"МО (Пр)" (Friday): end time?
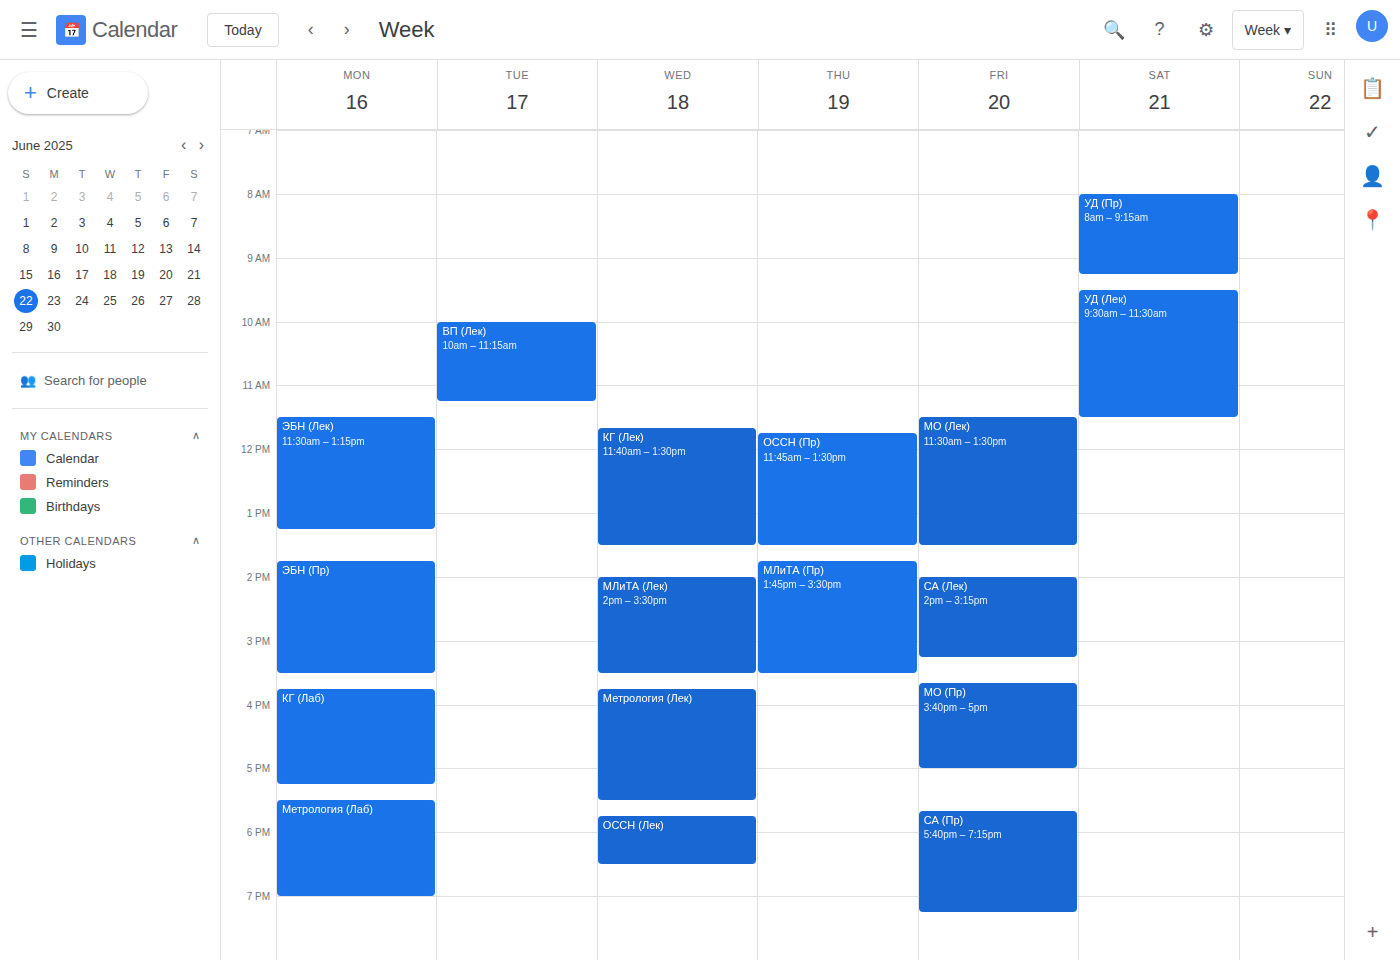
17:00